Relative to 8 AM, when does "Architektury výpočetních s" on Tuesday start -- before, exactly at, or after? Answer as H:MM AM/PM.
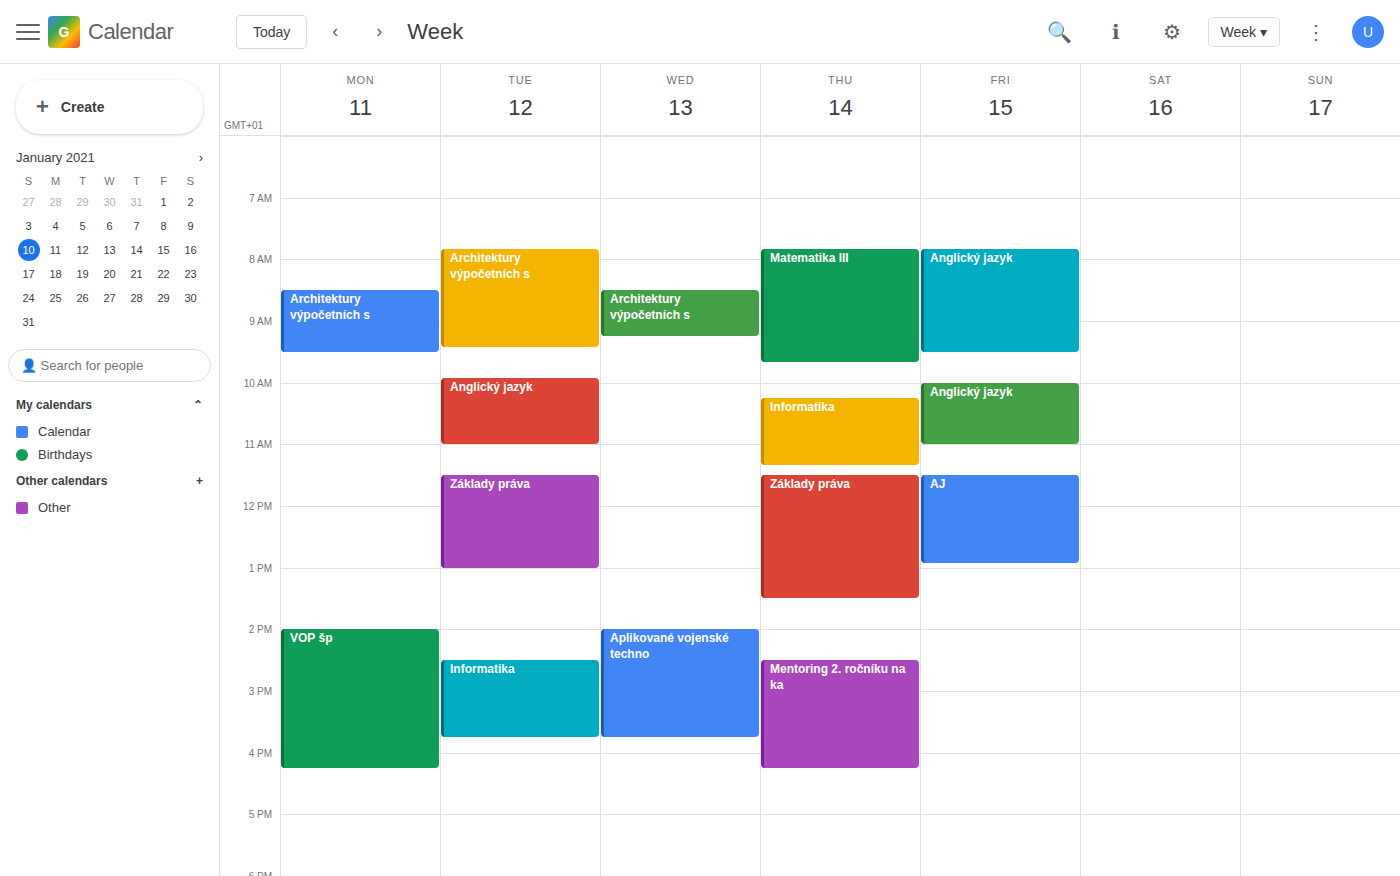
7:50 AM -- before 8 AM, 10 minutes above the 8 AM line.